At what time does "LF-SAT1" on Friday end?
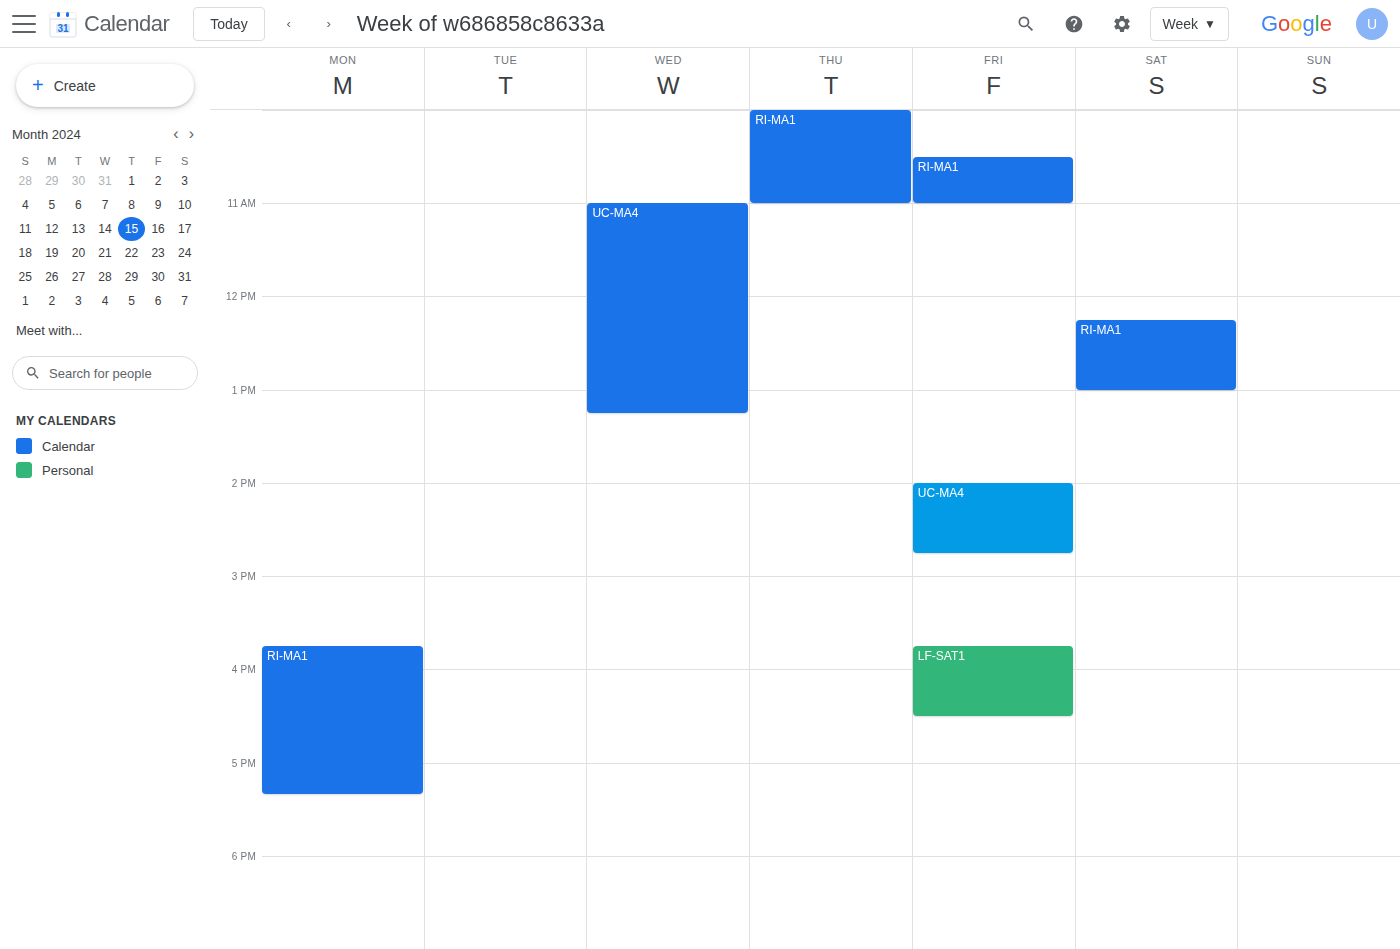
4:30 PM